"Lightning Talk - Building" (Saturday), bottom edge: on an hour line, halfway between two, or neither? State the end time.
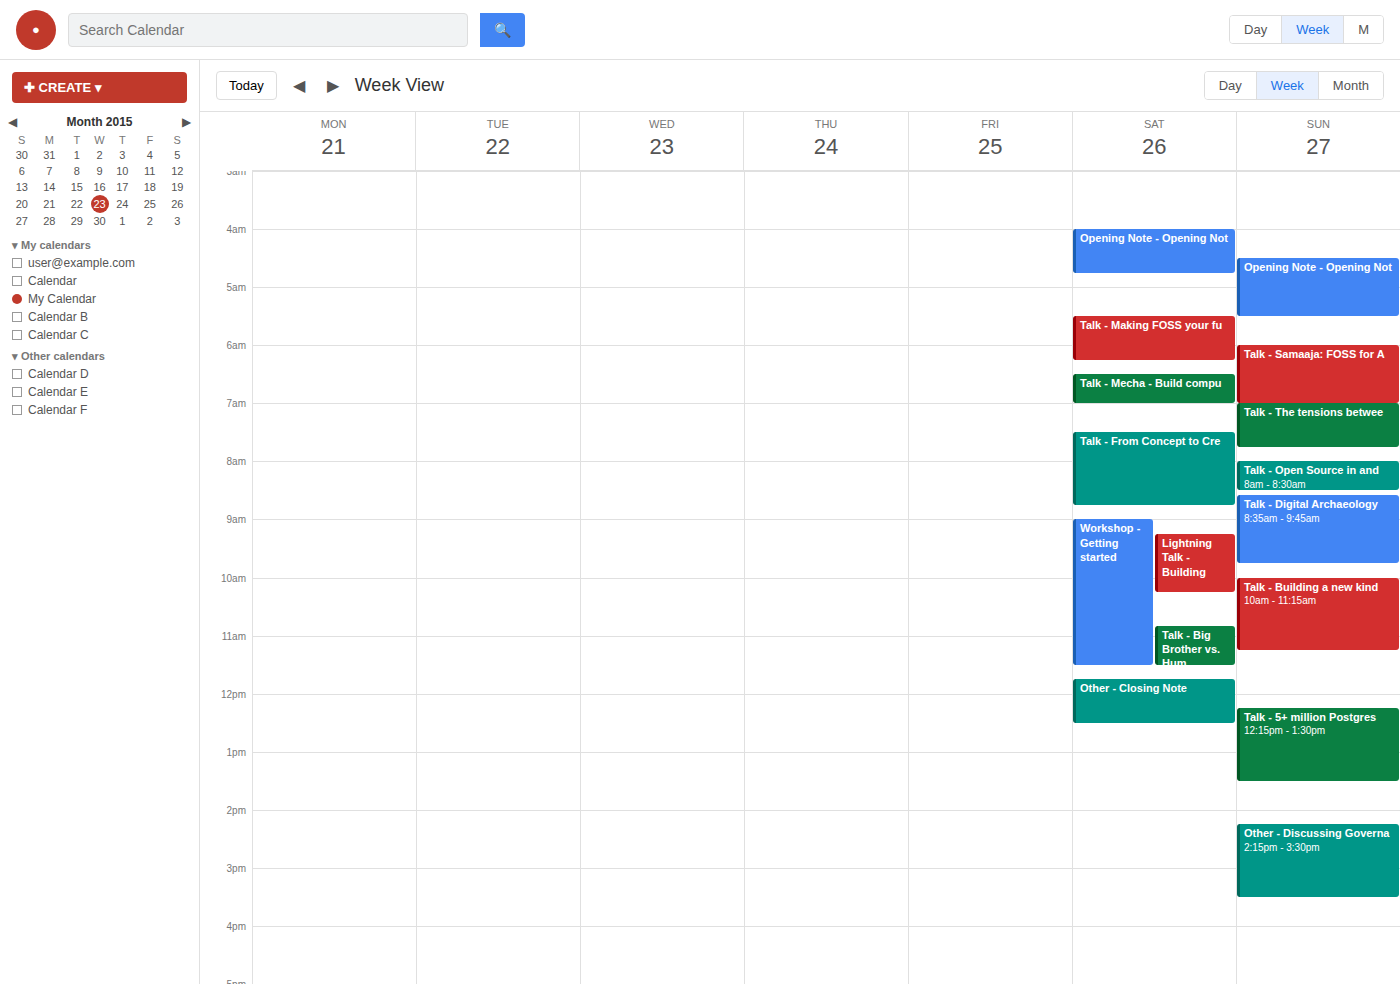
10:15 AM -- neither: a quarter of the way from the 10 AM line to the 11 AM line.